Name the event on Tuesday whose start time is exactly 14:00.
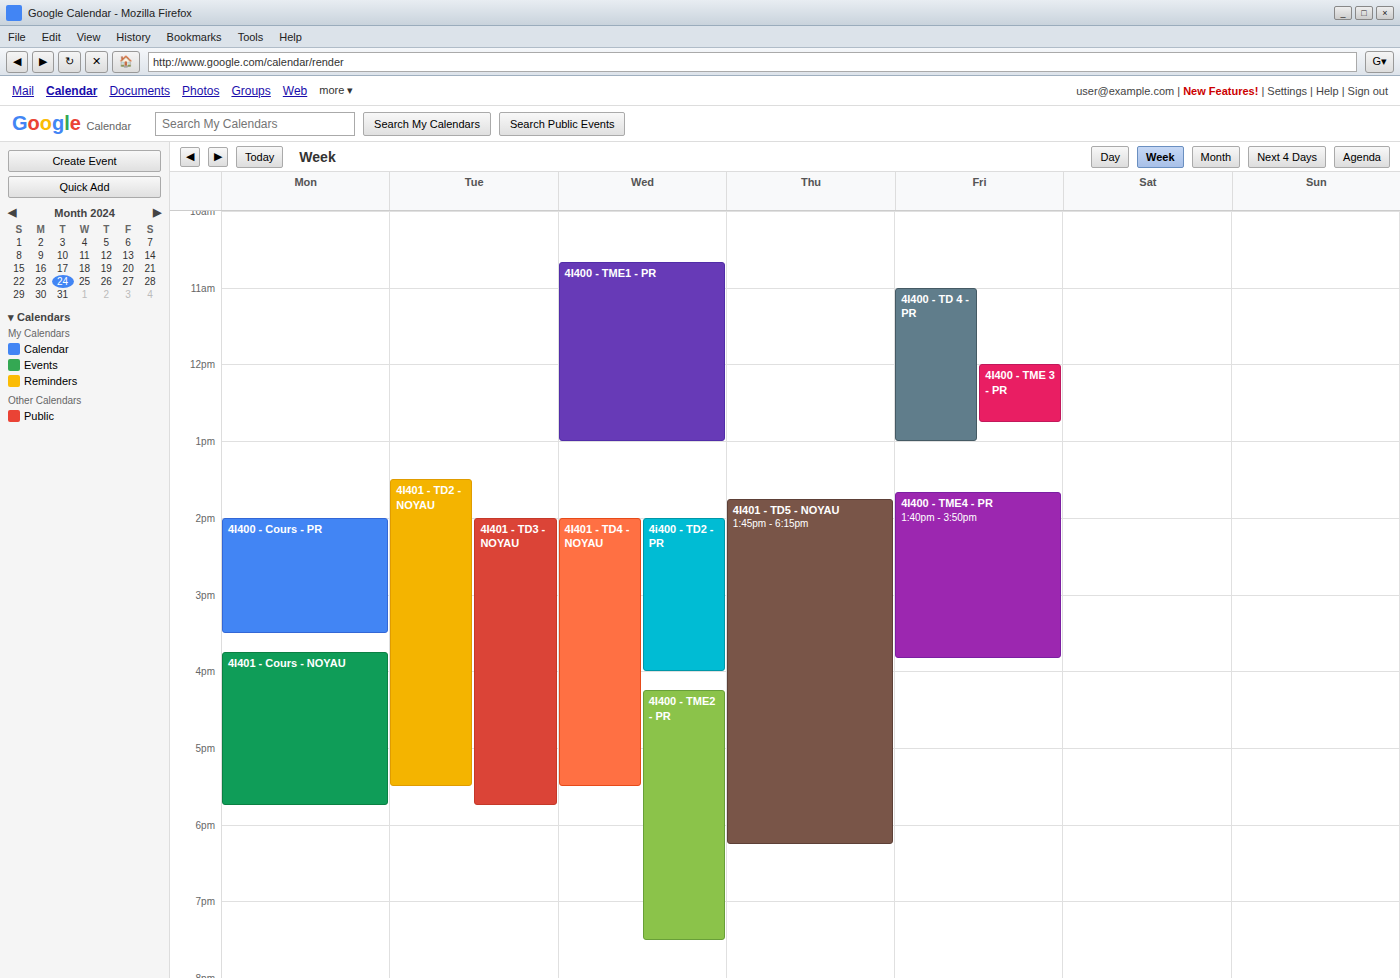
"4I401 - TD3 - NOYAU"